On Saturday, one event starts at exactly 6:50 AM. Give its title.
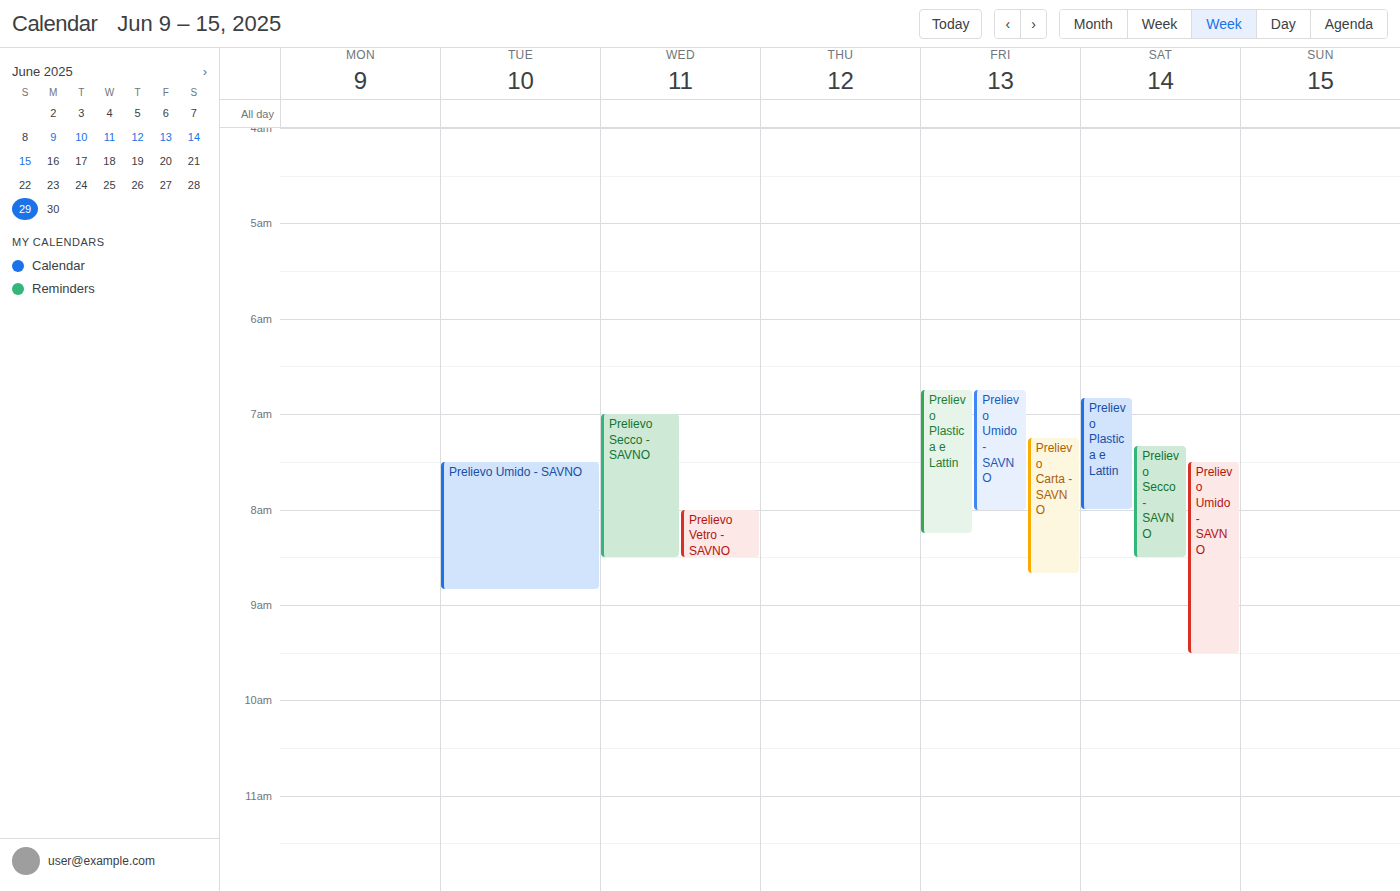
"Prelievo Plastica e Lattin"